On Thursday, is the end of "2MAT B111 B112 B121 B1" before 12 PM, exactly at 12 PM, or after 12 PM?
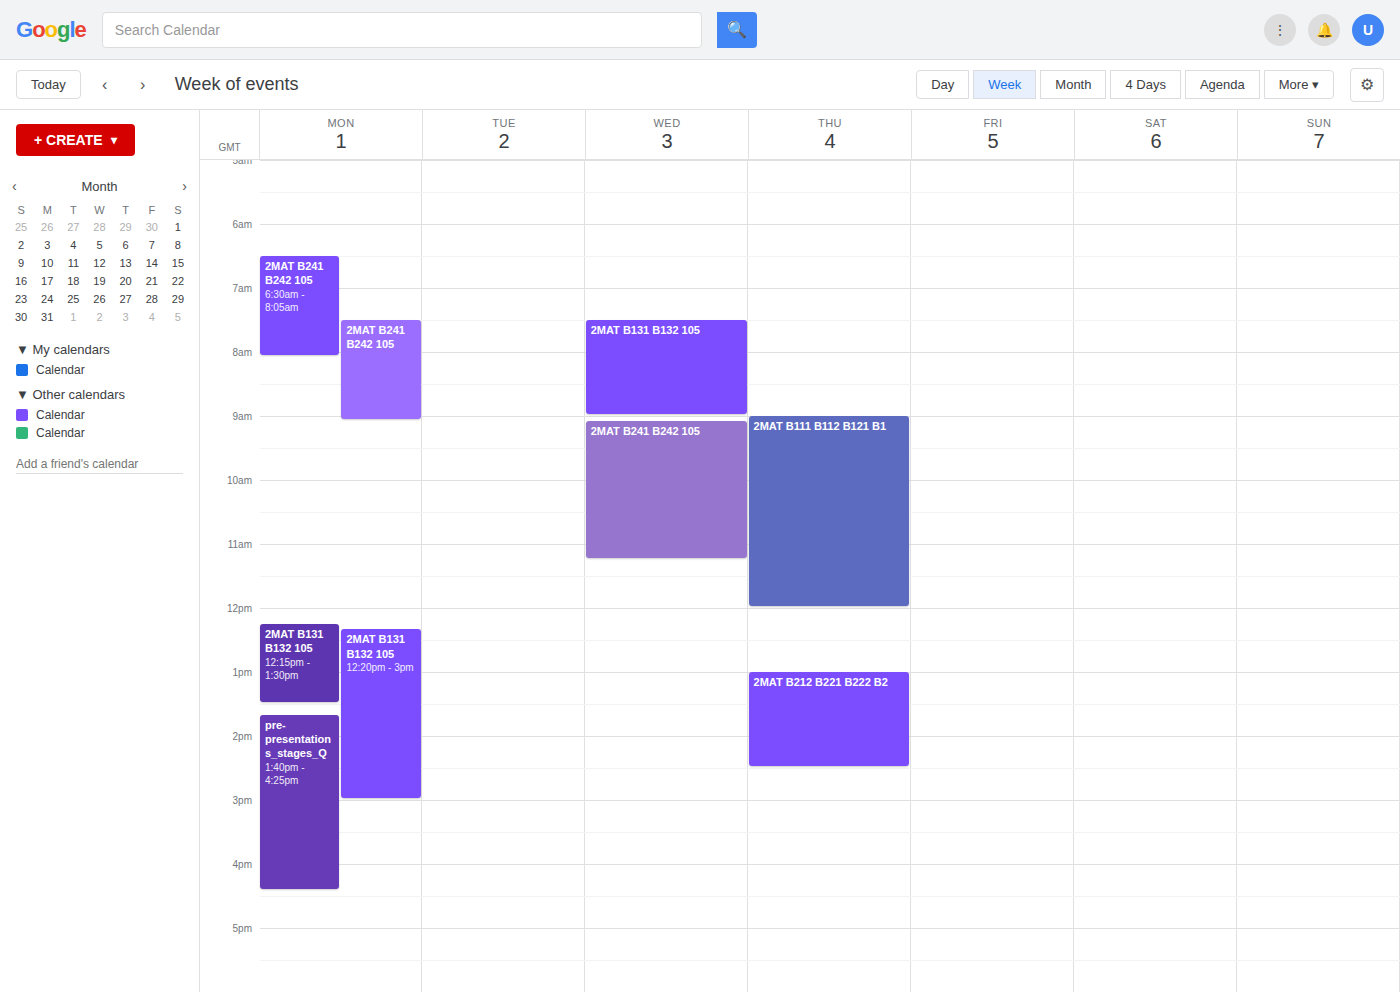
12:00 PM -- exactly at 12 PM, on the 12 PM line.